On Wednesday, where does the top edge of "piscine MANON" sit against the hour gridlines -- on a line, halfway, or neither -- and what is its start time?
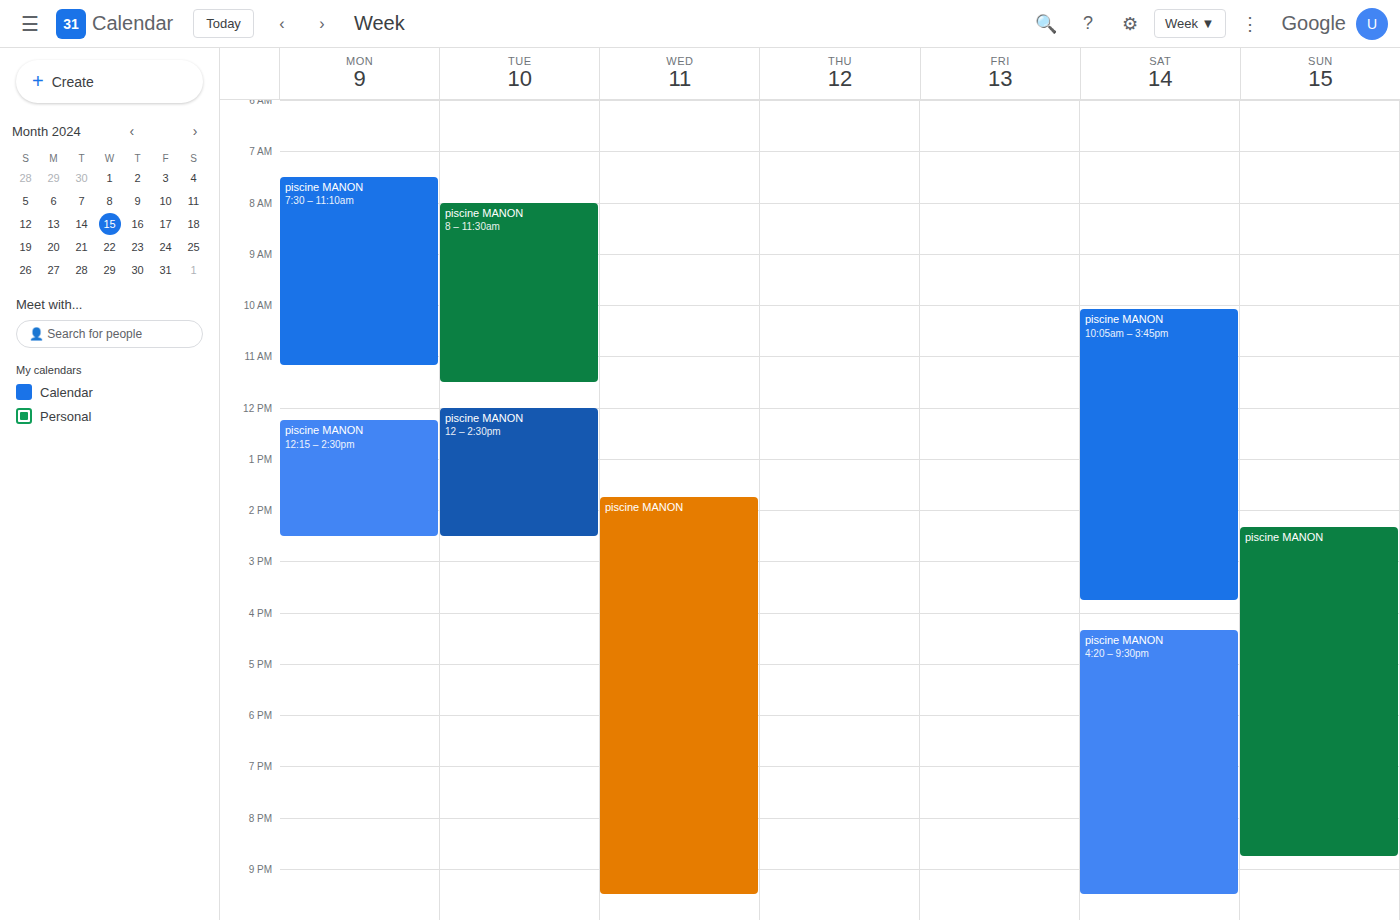
1:45 PM -- neither: three quarters of the way from the 1 PM line to the 2 PM line.